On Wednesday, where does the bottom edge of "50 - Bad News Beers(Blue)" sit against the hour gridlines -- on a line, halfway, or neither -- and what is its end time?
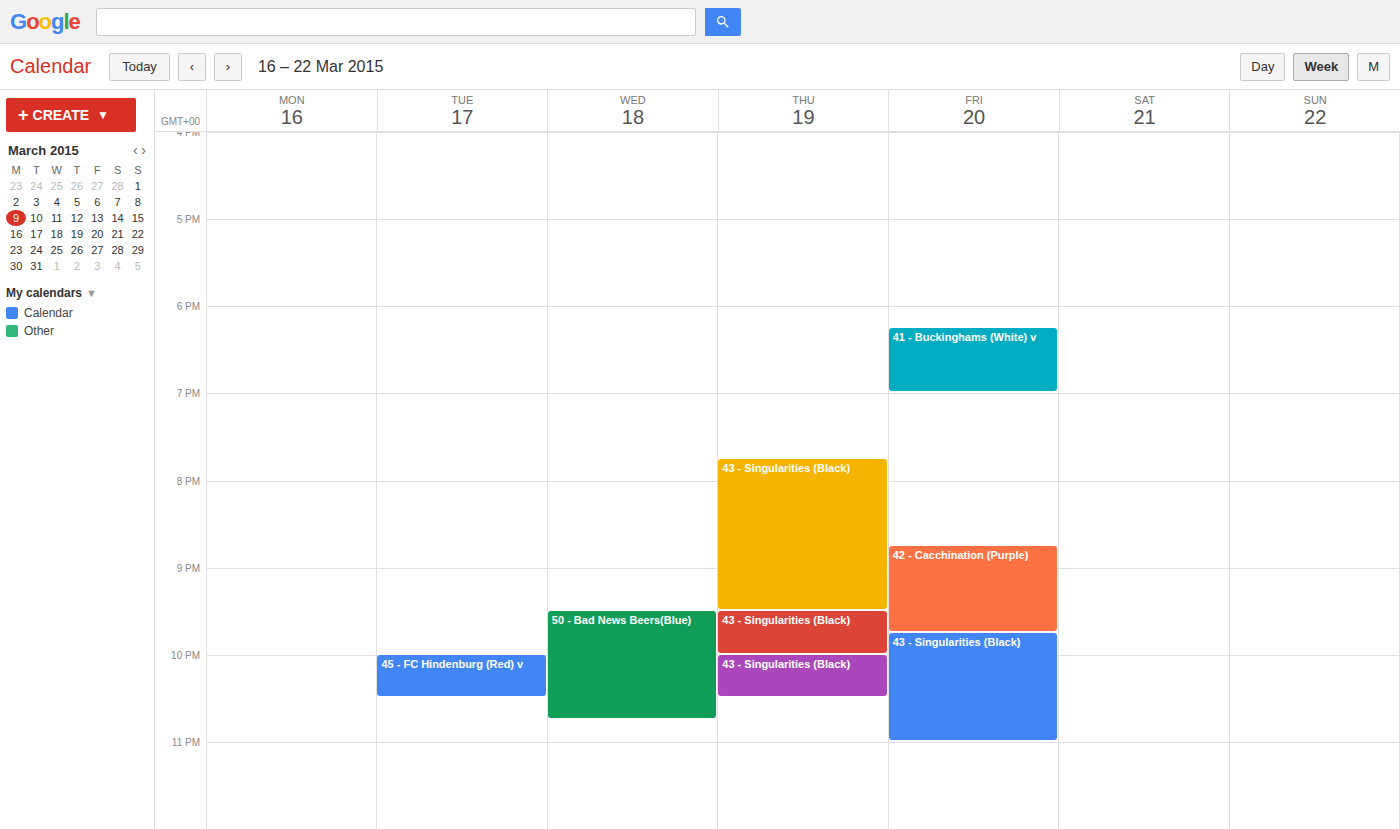
10:45 PM -- neither: three quarters of the way from the 10 PM line to the 11 PM line.